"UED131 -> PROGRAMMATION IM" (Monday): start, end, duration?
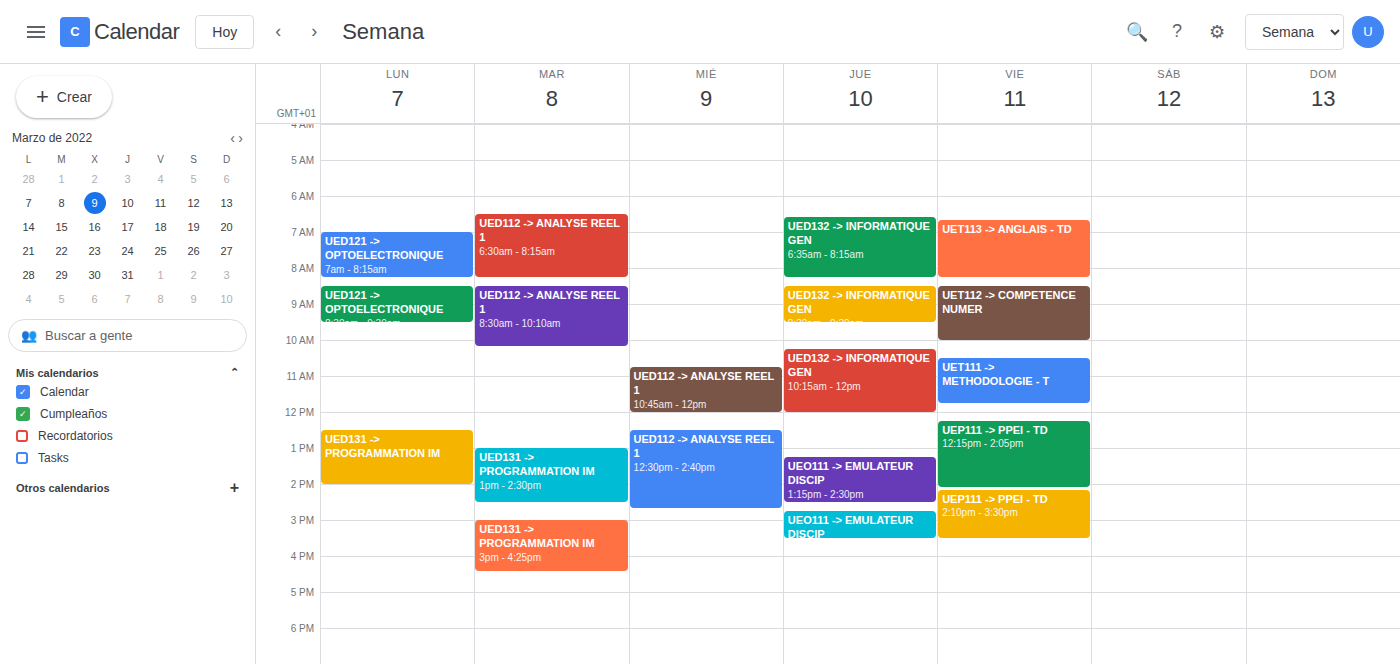
12:30 PM to 2:00 PM, 1 hour 30 minutes